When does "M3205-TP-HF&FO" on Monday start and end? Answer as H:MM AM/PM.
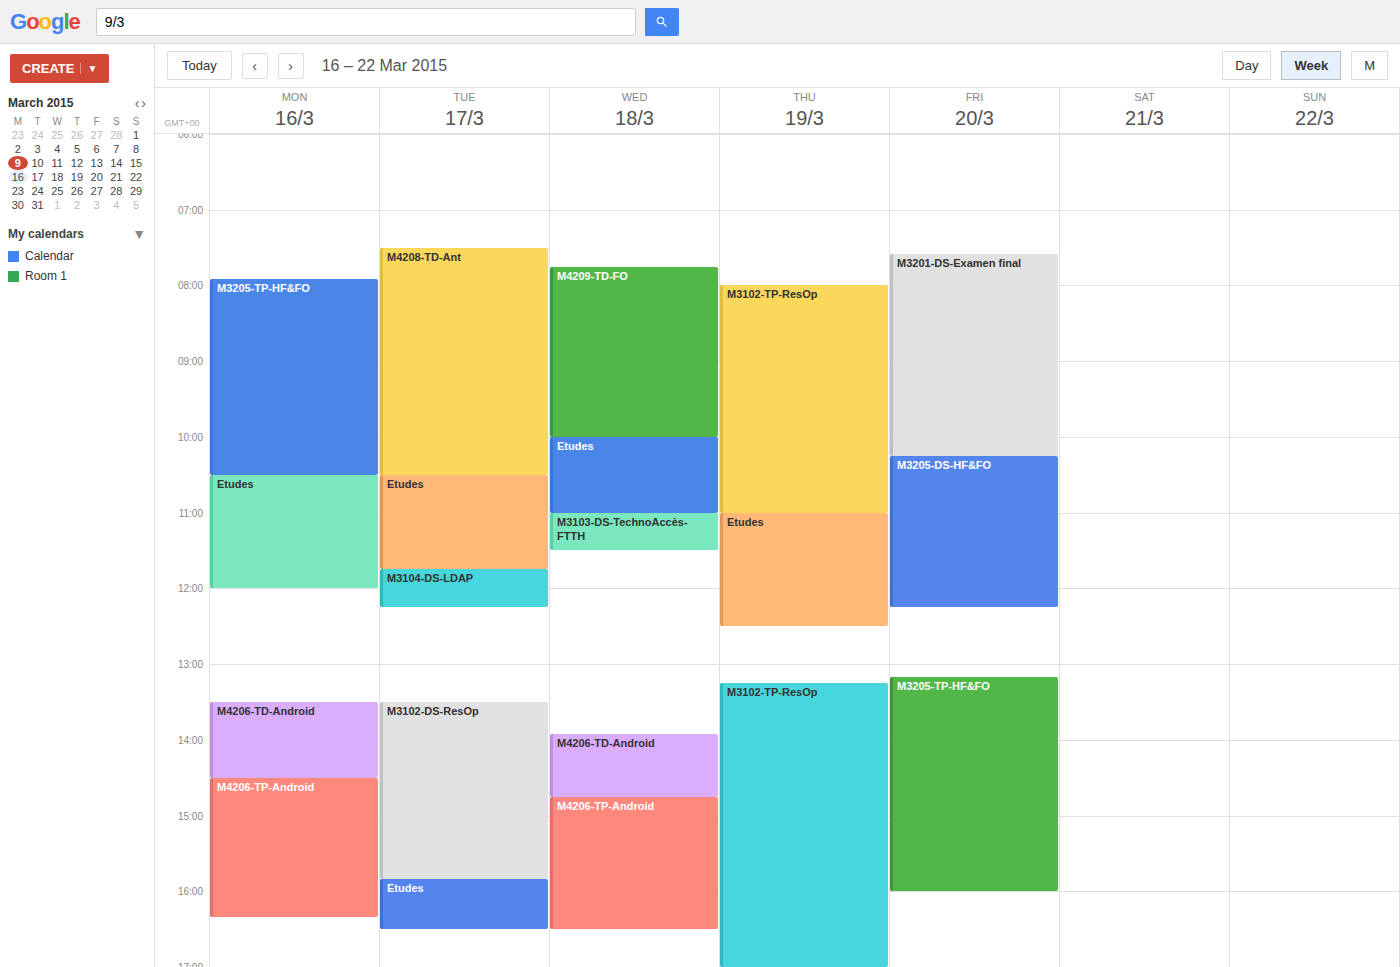
7:55 AM to 10:30 AM